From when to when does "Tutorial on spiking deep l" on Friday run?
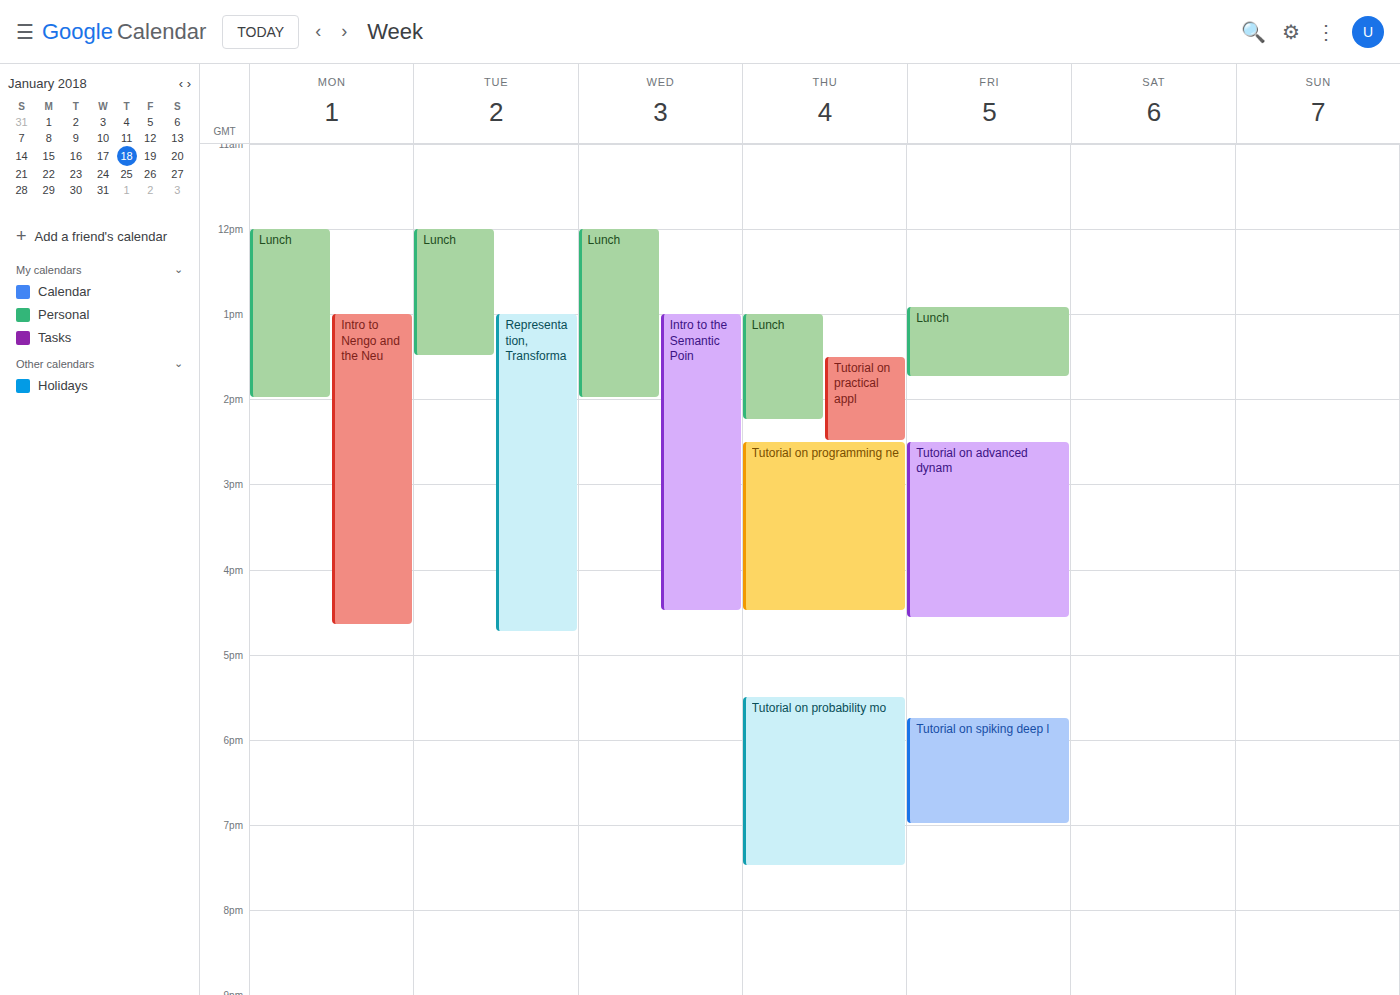
5:45 PM to 7:00 PM